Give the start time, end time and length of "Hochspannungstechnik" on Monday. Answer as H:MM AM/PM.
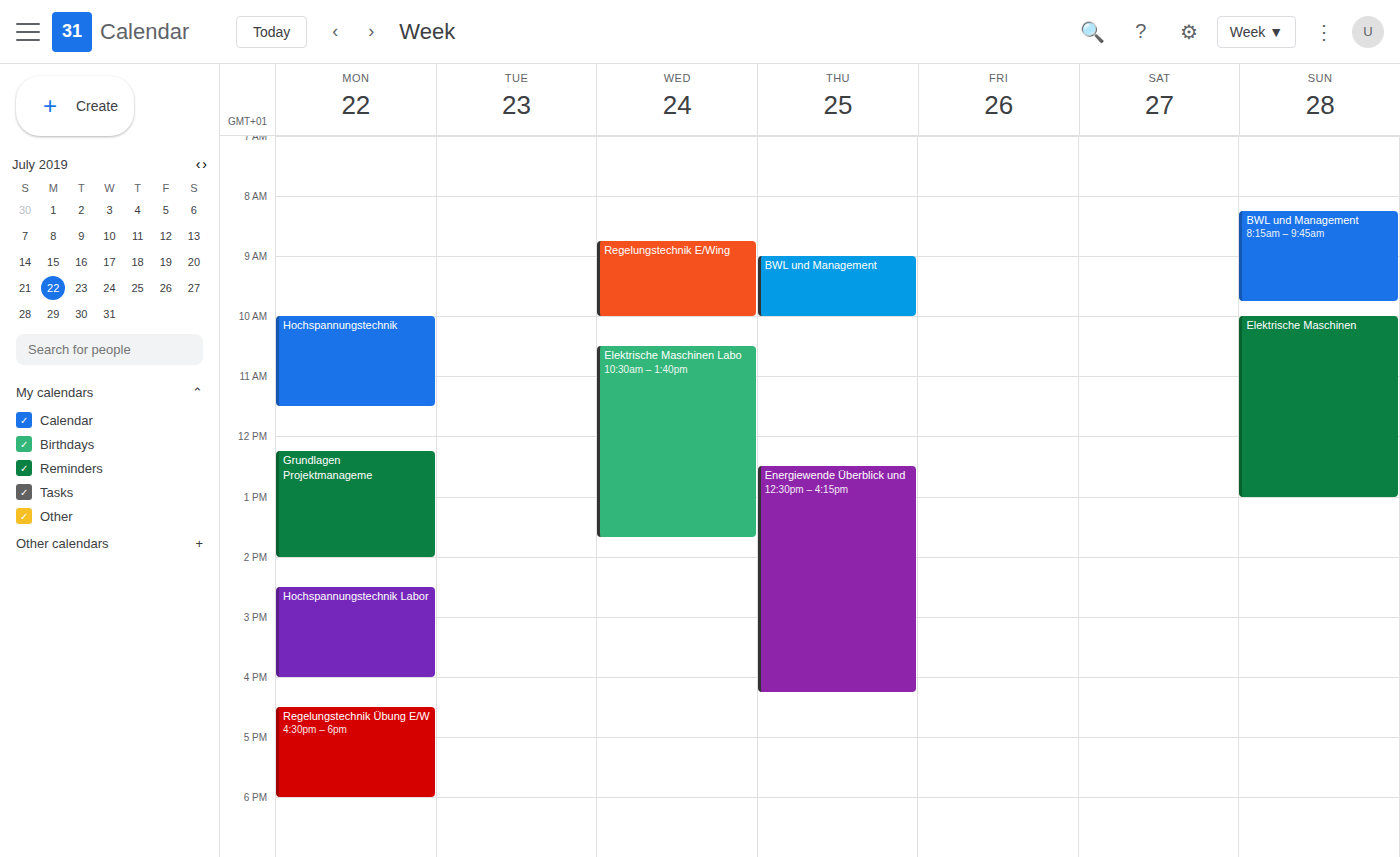
10:00 AM to 11:30 AM, 1 hour 30 minutes